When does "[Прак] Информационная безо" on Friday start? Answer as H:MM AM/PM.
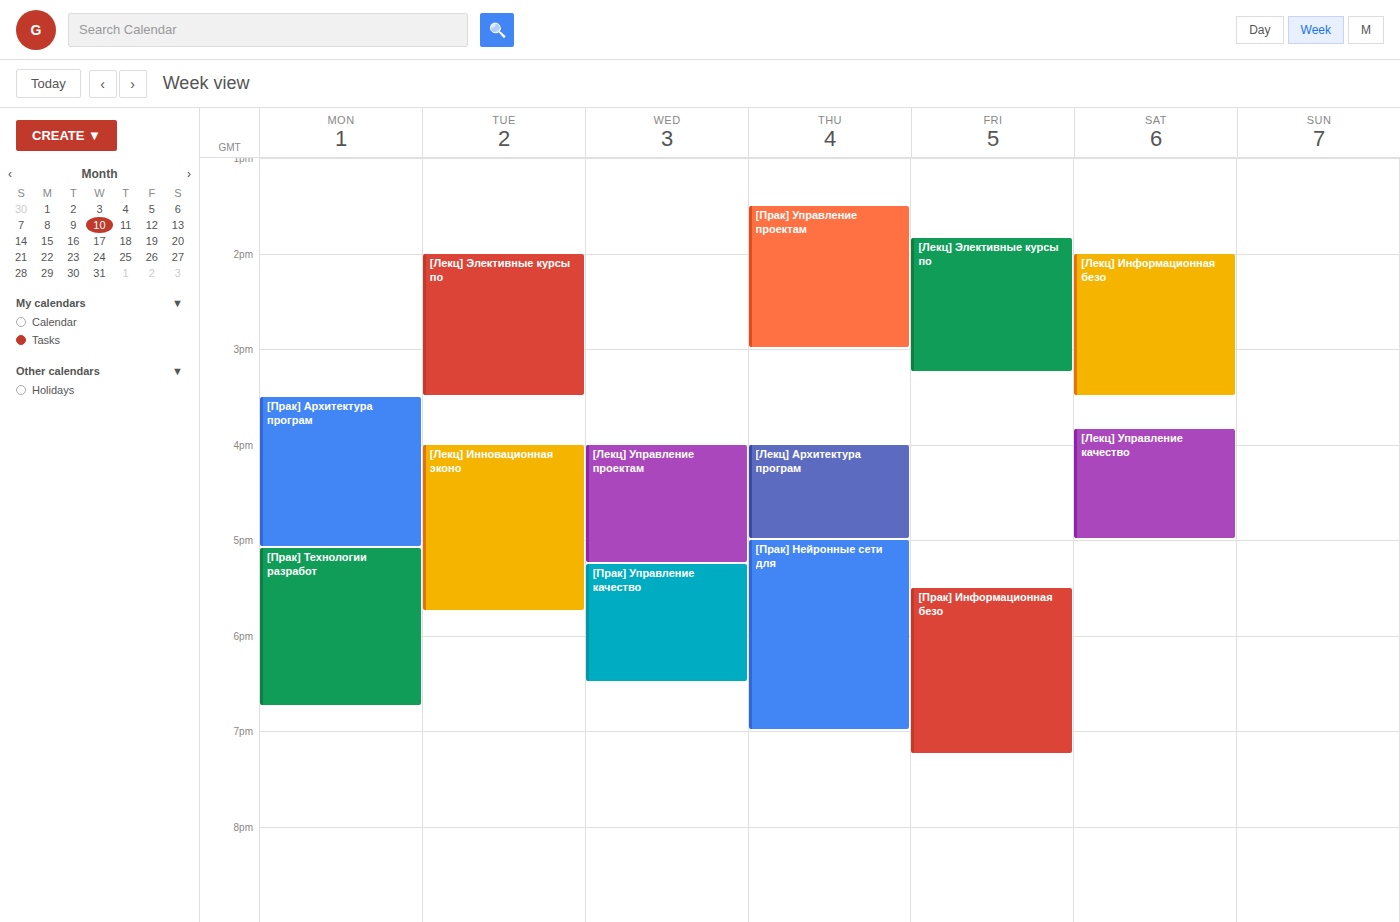
5:30 PM